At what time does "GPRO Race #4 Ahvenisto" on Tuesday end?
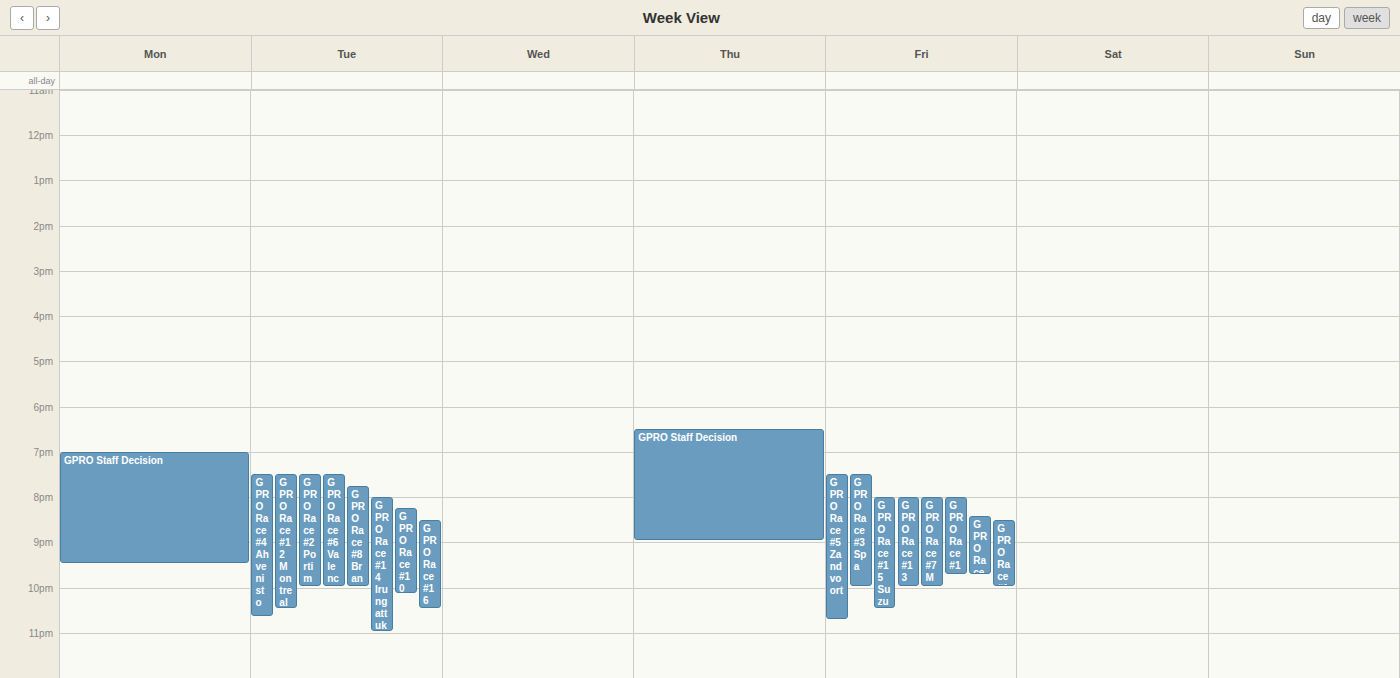
10:40 PM